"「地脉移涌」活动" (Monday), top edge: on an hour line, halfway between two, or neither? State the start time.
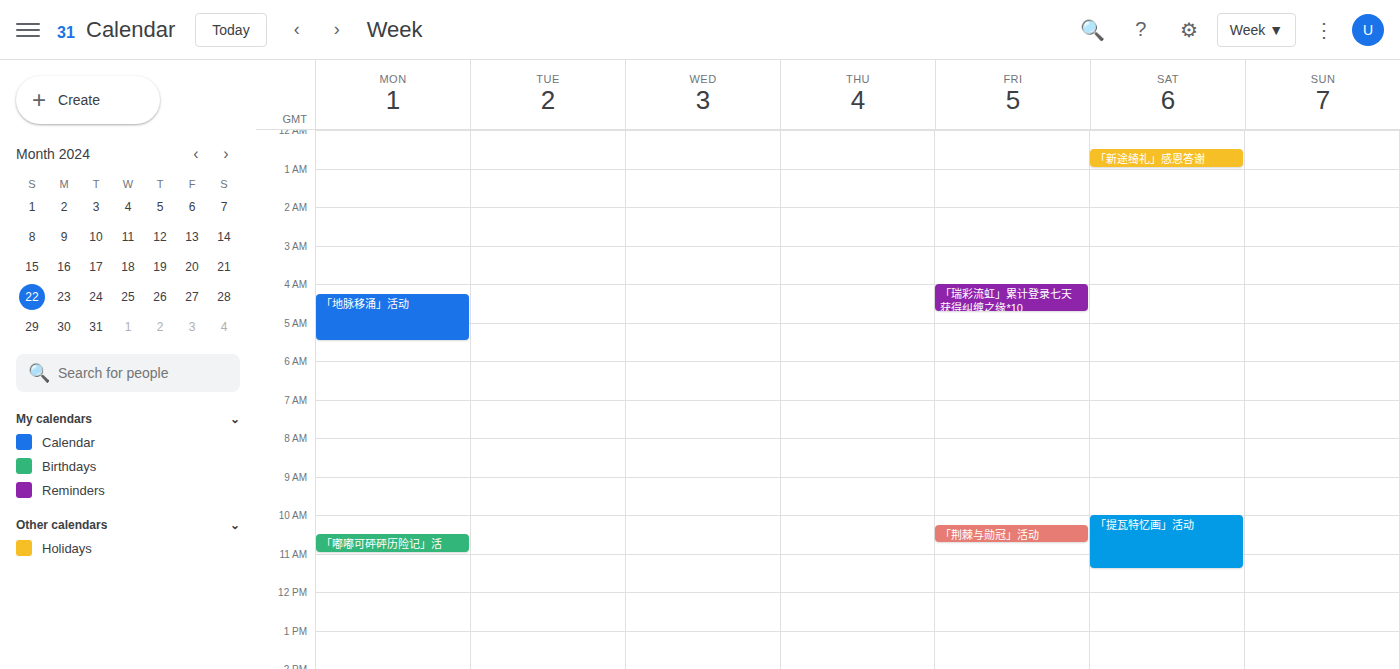
04:15 -- neither: a quarter of the way from the 04:00 line to the 05:00 line.